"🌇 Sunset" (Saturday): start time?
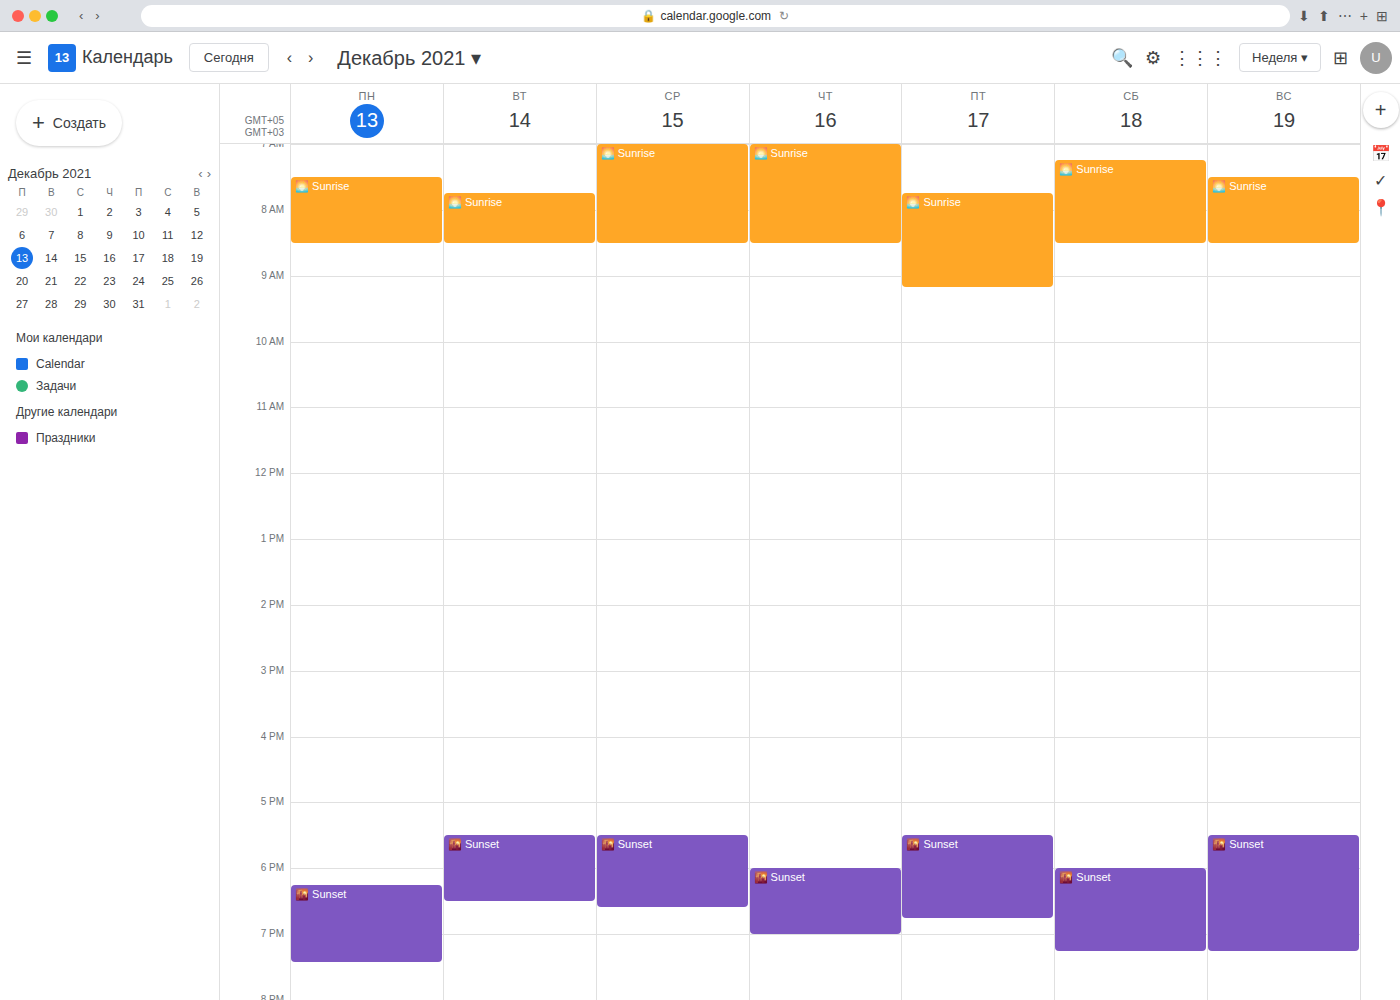
6:00 PM